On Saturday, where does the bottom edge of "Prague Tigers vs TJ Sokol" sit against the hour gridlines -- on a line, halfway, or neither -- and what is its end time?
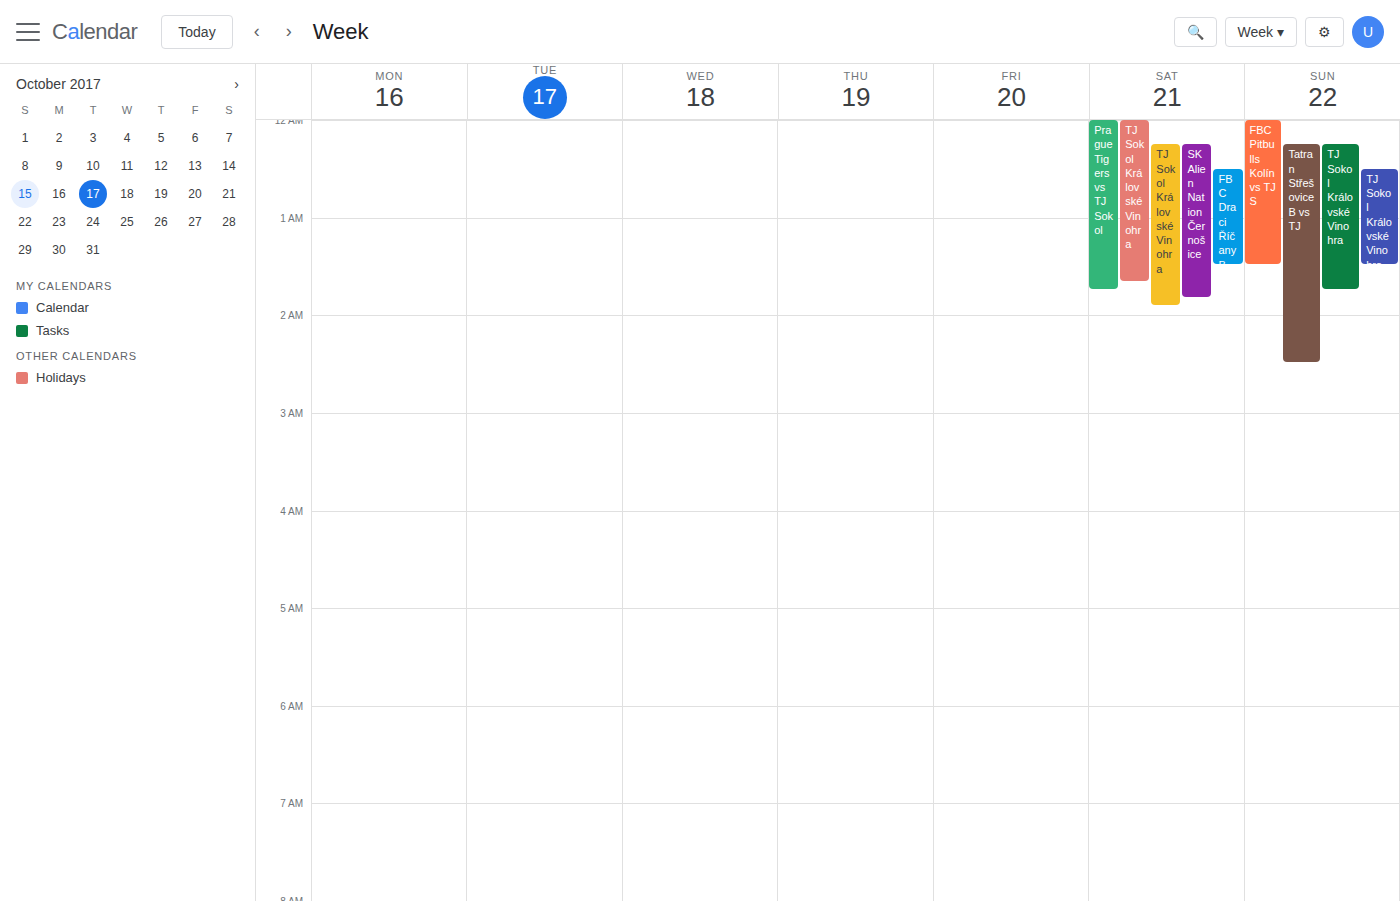
01:45 -- neither: three quarters of the way from the 01:00 line to the 02:00 line.